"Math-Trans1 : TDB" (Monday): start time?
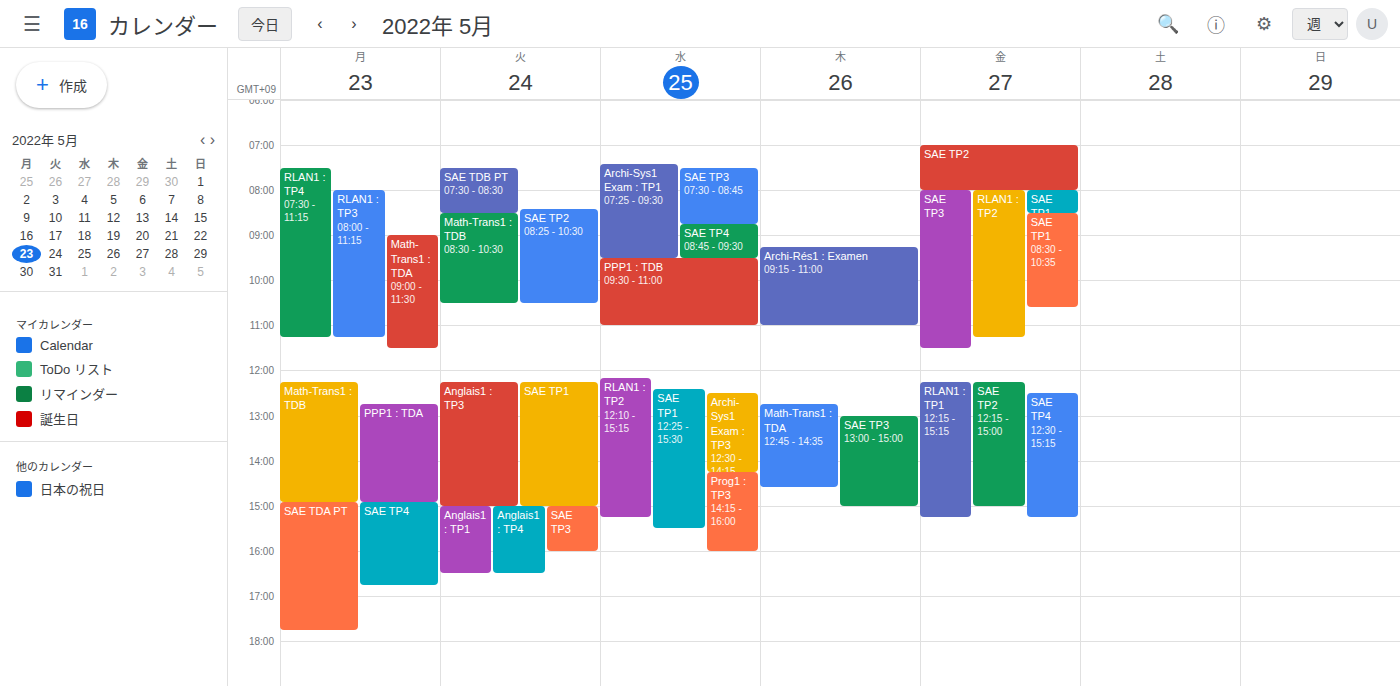
12:15 PM